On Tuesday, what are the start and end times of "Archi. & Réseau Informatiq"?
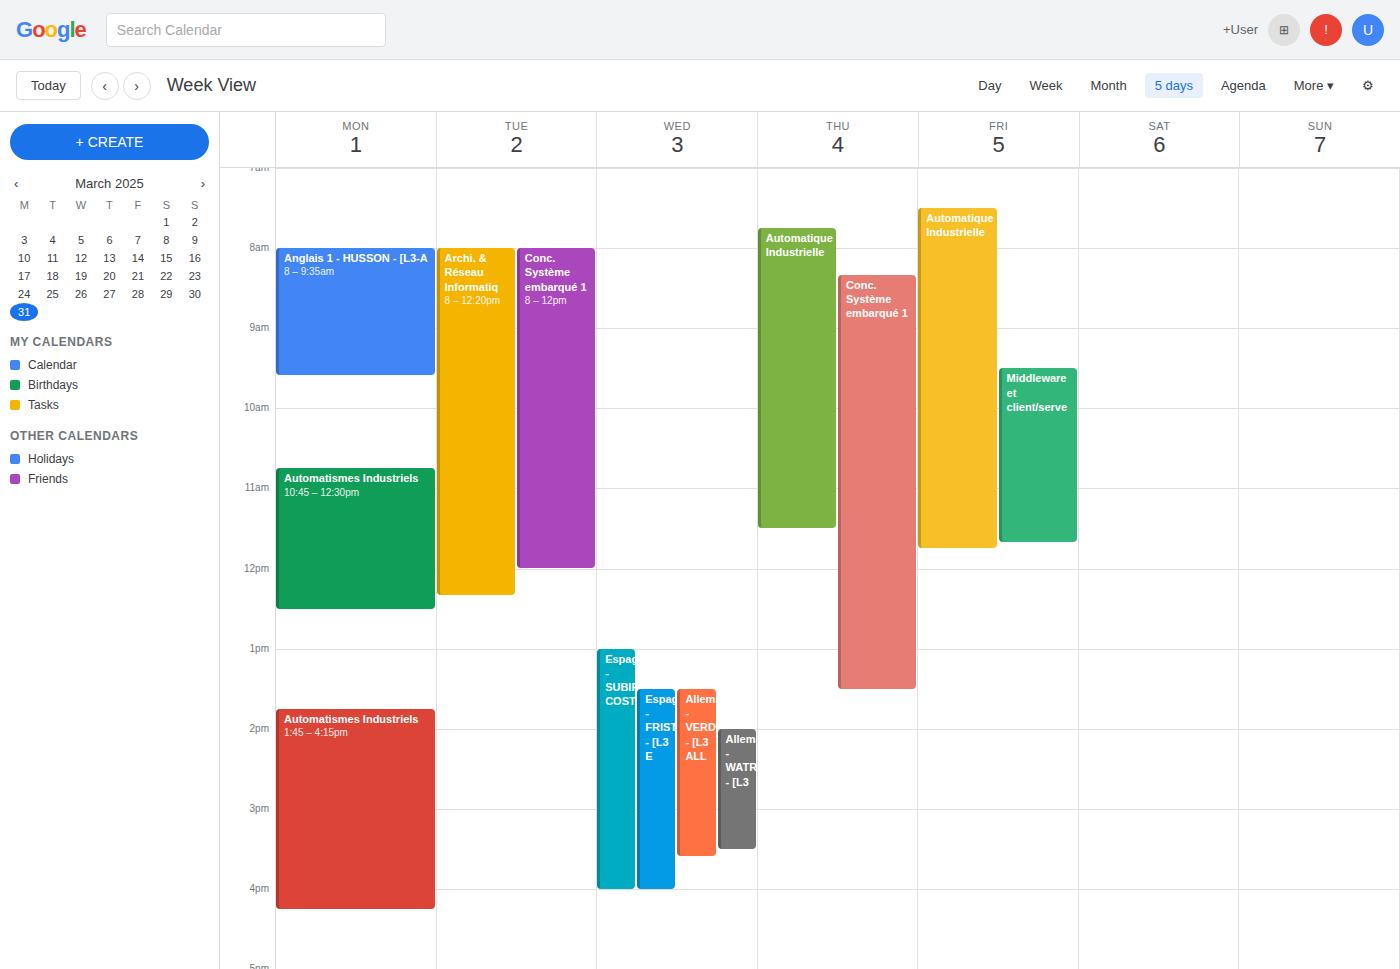
8:00 AM to 12:20 PM